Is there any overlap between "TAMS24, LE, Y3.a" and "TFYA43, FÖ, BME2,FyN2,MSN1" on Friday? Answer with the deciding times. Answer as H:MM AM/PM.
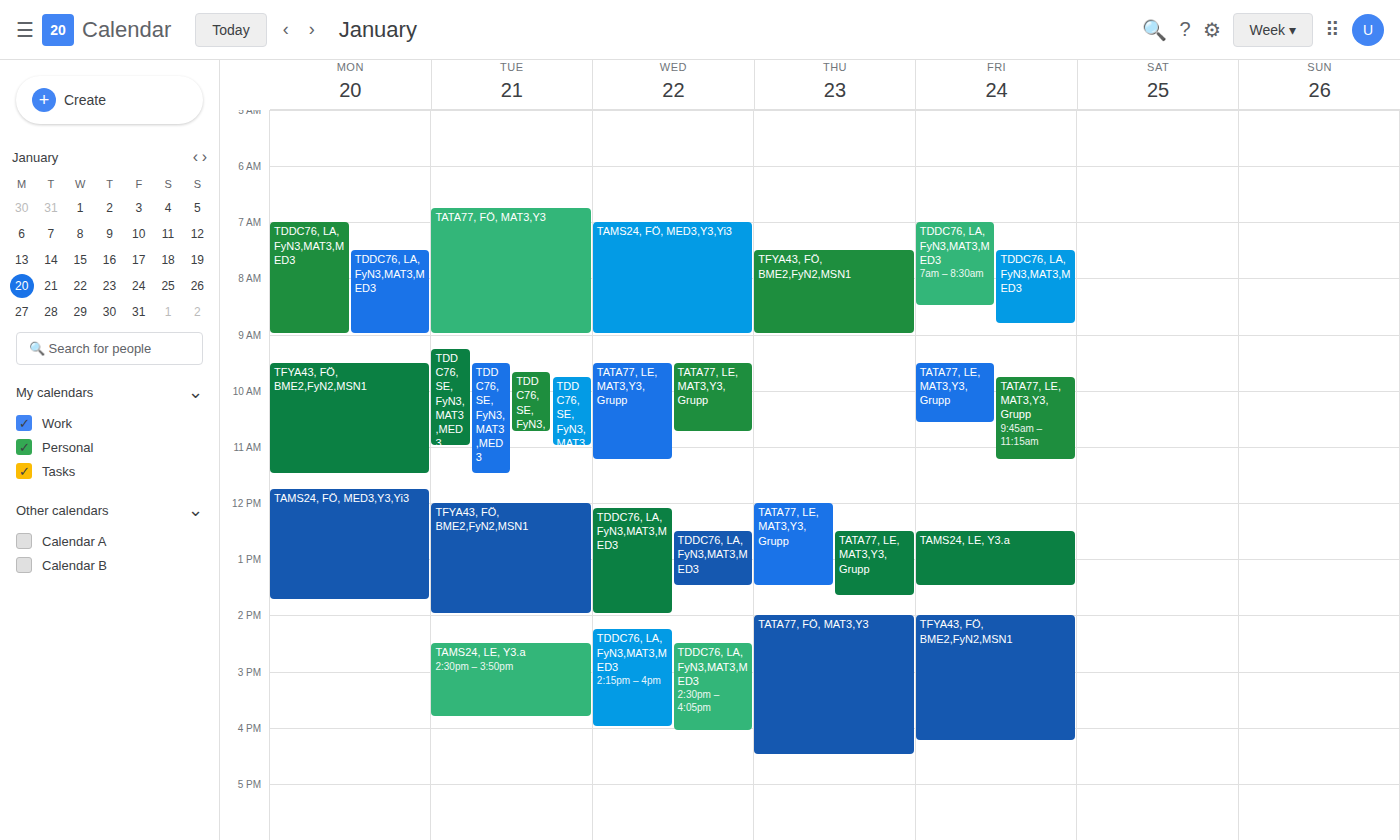
"TAMS24, LE, Y3.a" ends at 1:30 PM and "TFYA43, FÖ, BME2,FyN2,MSN1" starts at 2:00 PM -- no overlap.